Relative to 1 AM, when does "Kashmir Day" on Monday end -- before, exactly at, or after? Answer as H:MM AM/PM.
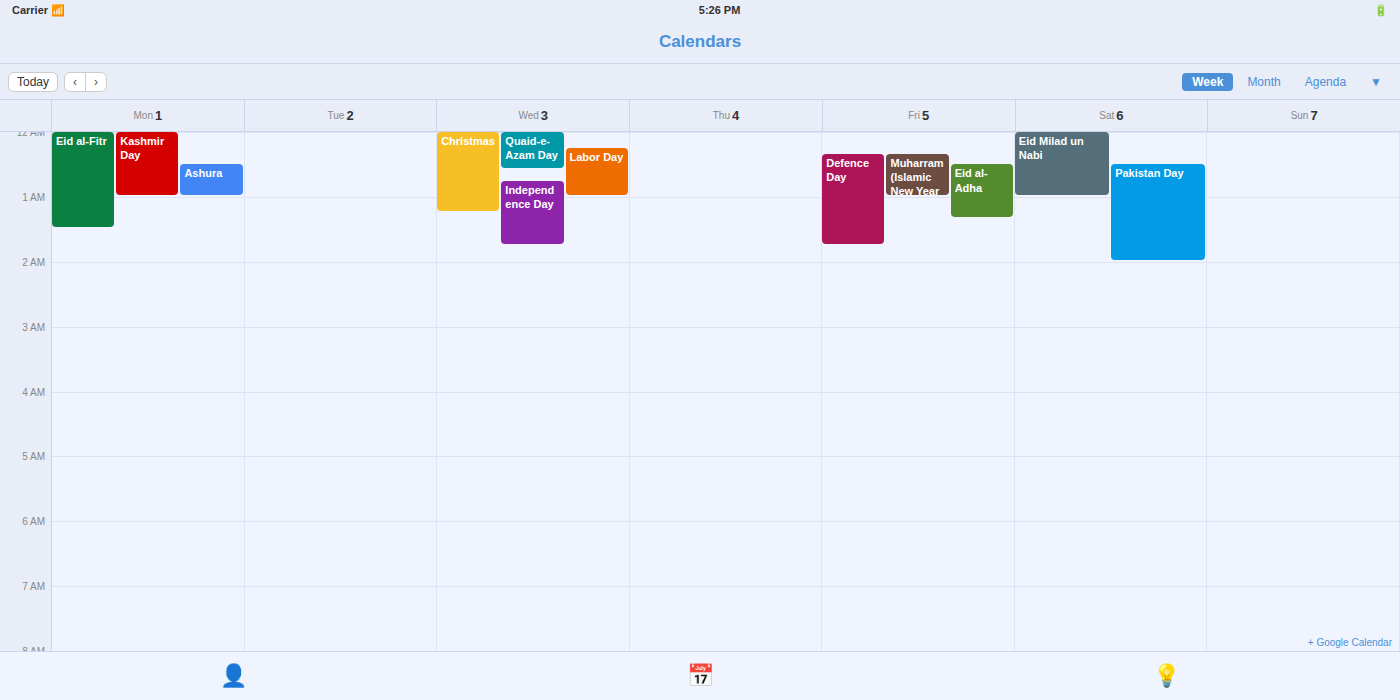
1:00 AM -- exactly at 1 AM, on the 1 AM line.